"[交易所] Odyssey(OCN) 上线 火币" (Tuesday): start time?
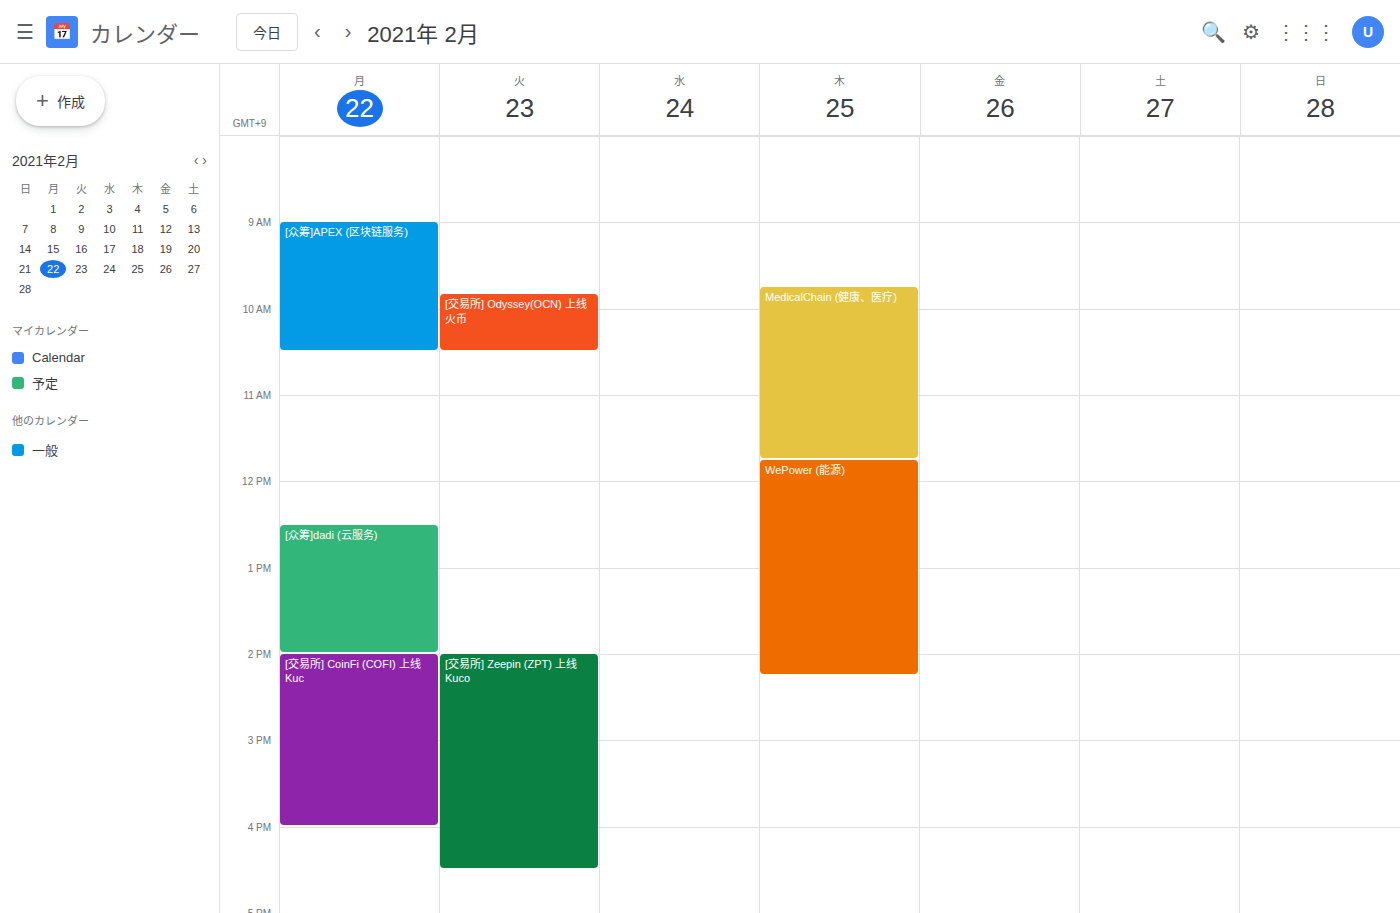
9:50 AM